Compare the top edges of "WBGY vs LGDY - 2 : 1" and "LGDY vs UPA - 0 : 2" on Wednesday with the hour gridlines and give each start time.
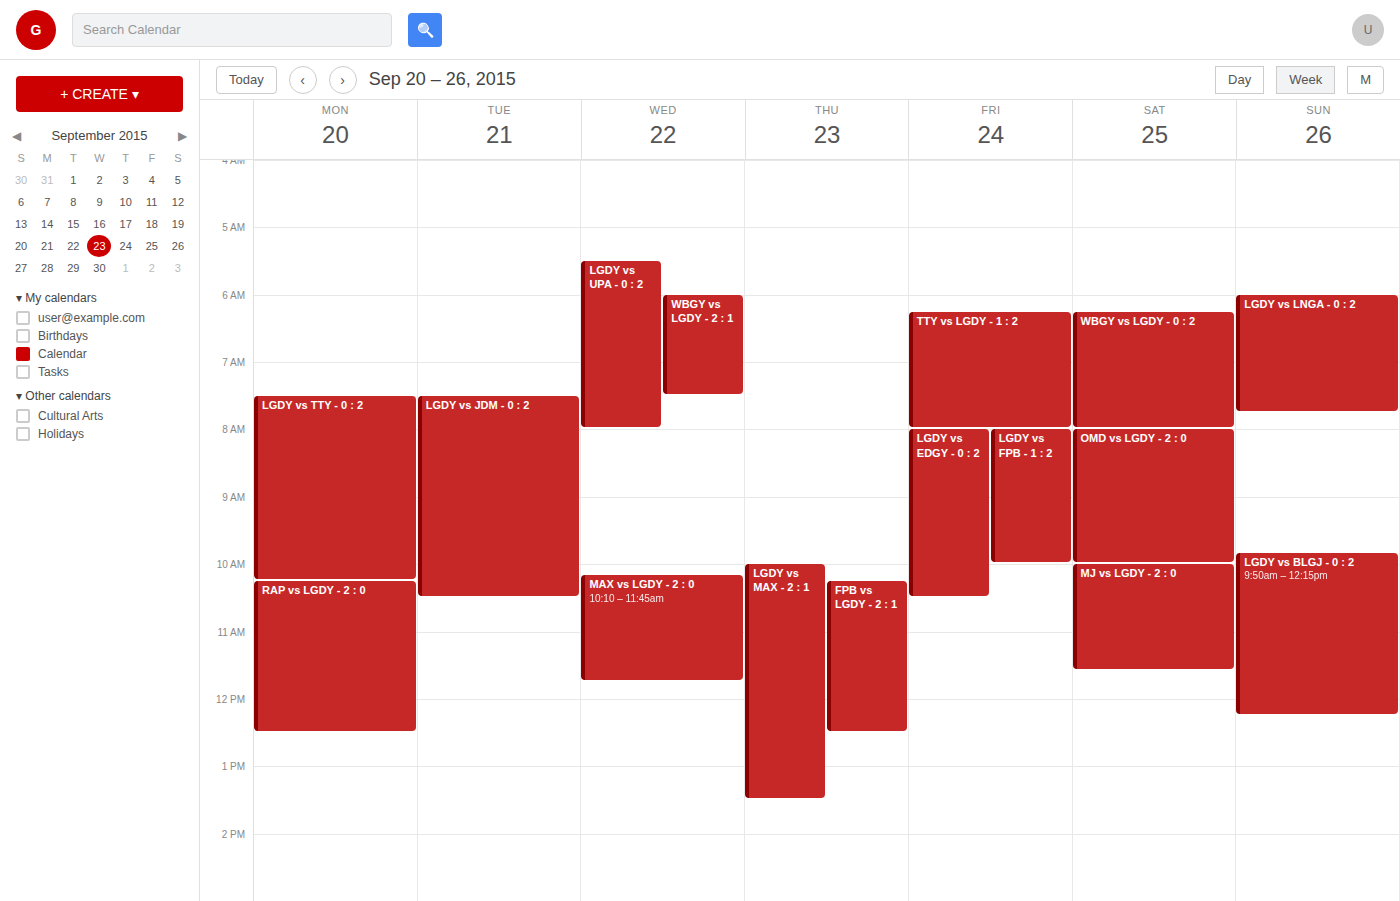
"WBGY vs LGDY - 2 : 1": 6:00 AM, exactly on the 6 AM line. "LGDY vs UPA - 0 : 2": 5:30 AM, halfway between the 5 AM and 6 AM lines.